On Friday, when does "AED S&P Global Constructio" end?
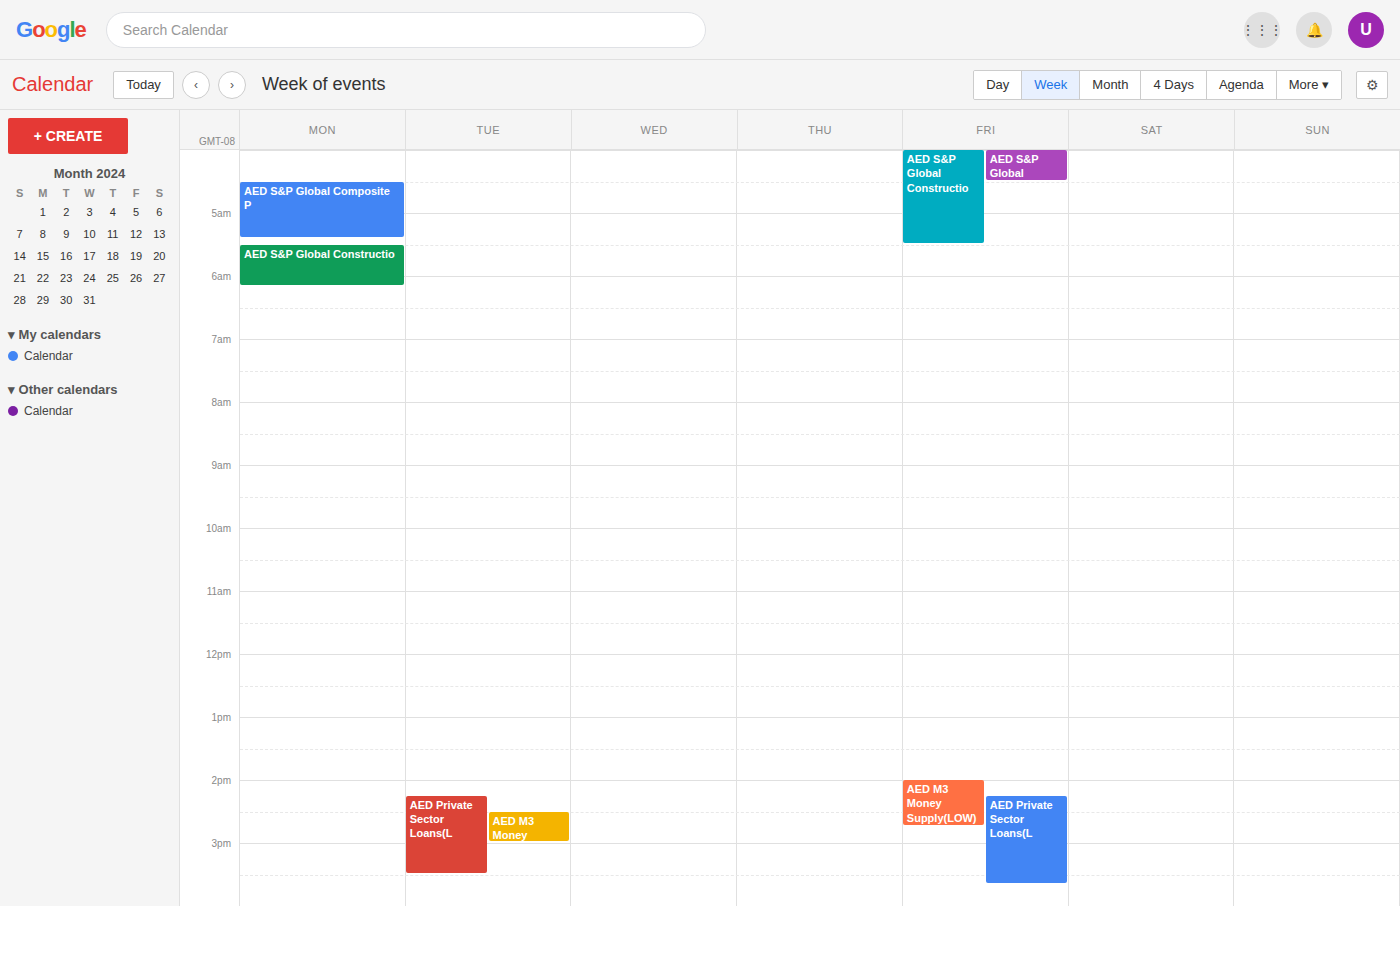
5:30 AM